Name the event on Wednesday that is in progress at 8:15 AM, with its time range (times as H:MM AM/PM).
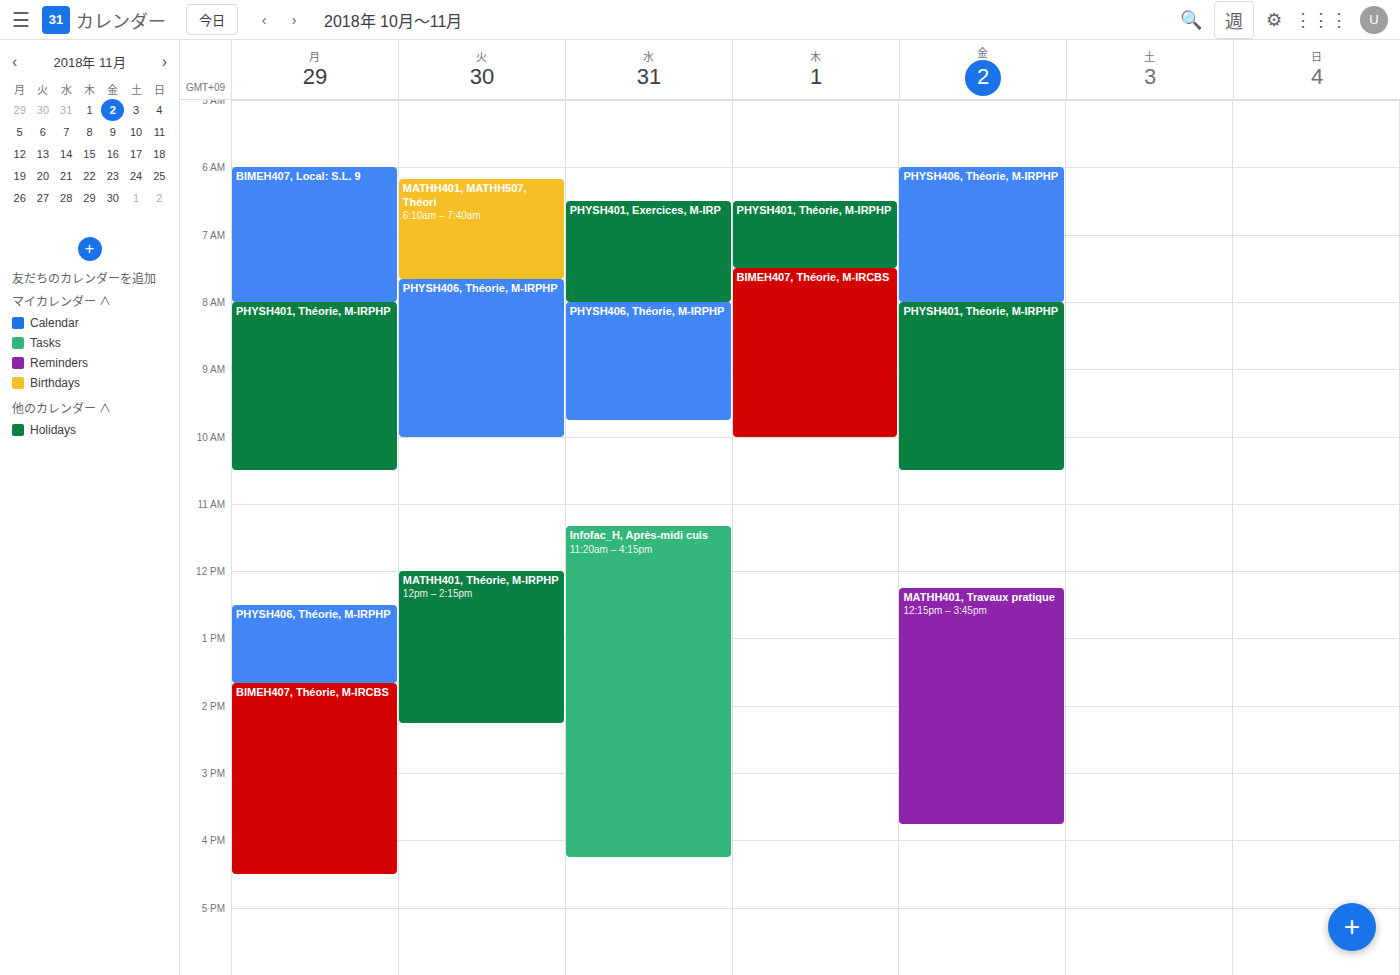
"PHYSH406, Théorie, M-IRPHP", 8:00 AM to 9:45 AM